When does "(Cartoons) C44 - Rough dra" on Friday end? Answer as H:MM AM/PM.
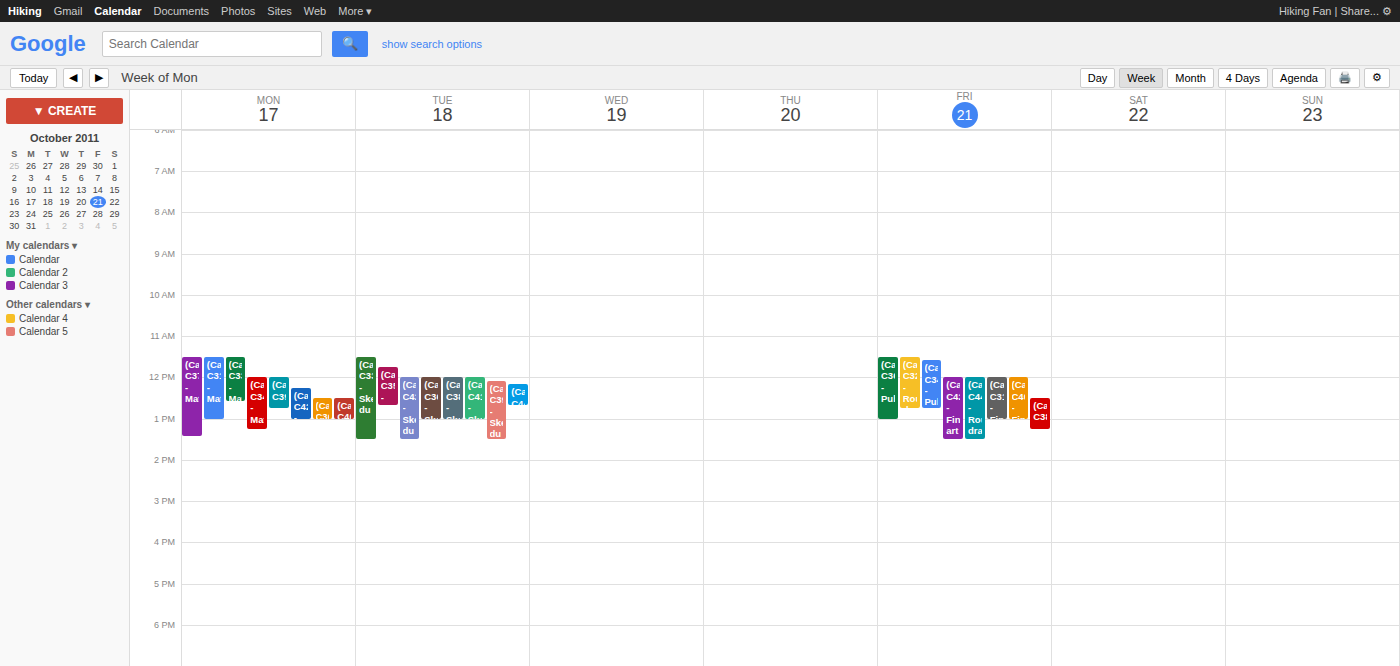
1:30 PM